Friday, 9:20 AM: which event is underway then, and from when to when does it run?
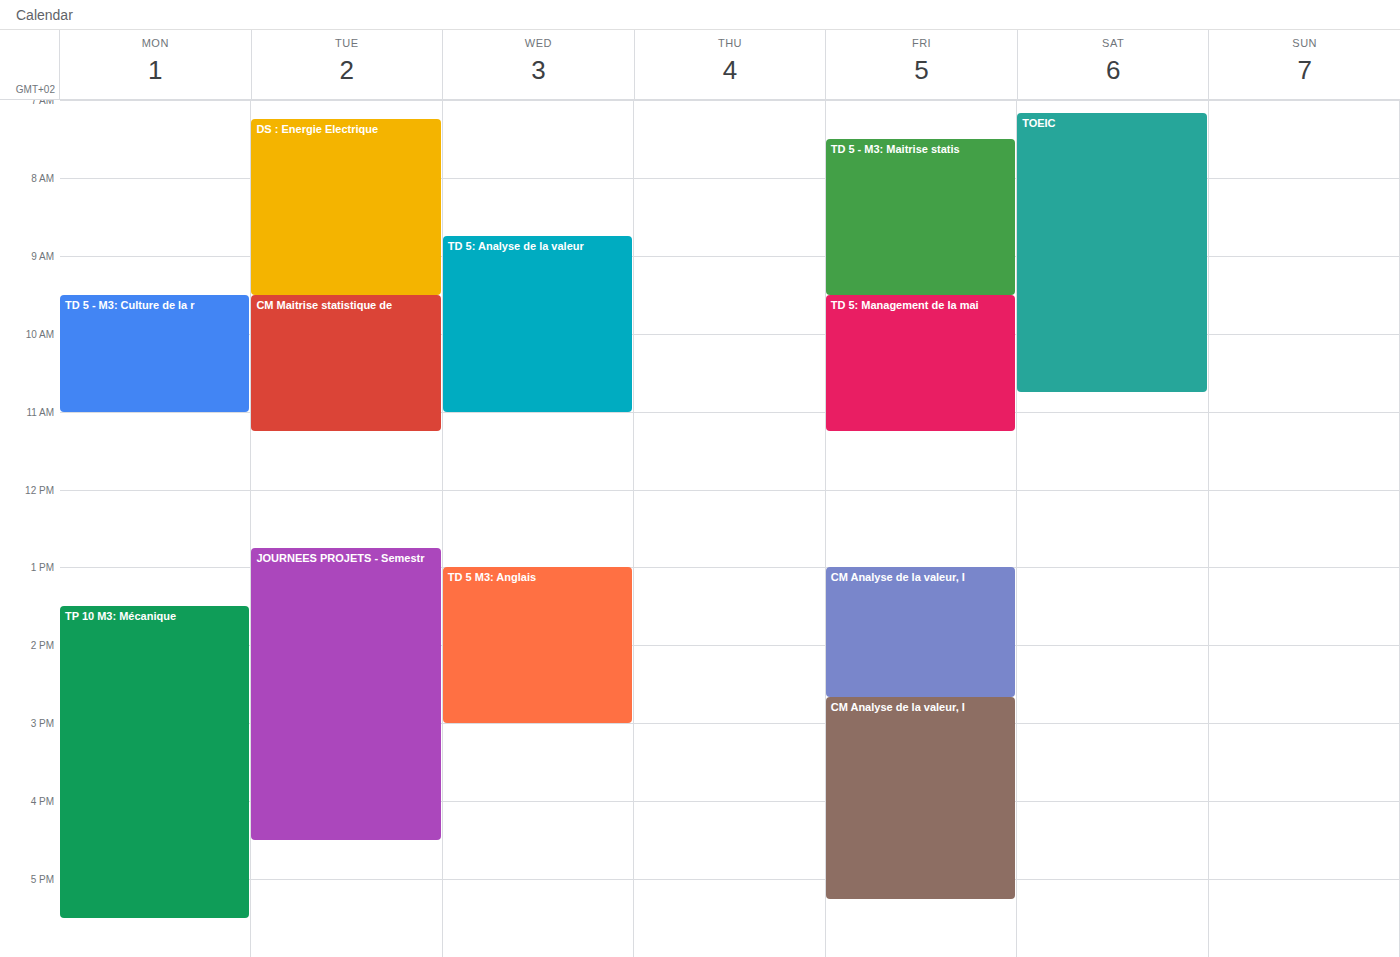
"TD 5 - M3: Maitrise statis", 7:30 AM to 9:30 AM